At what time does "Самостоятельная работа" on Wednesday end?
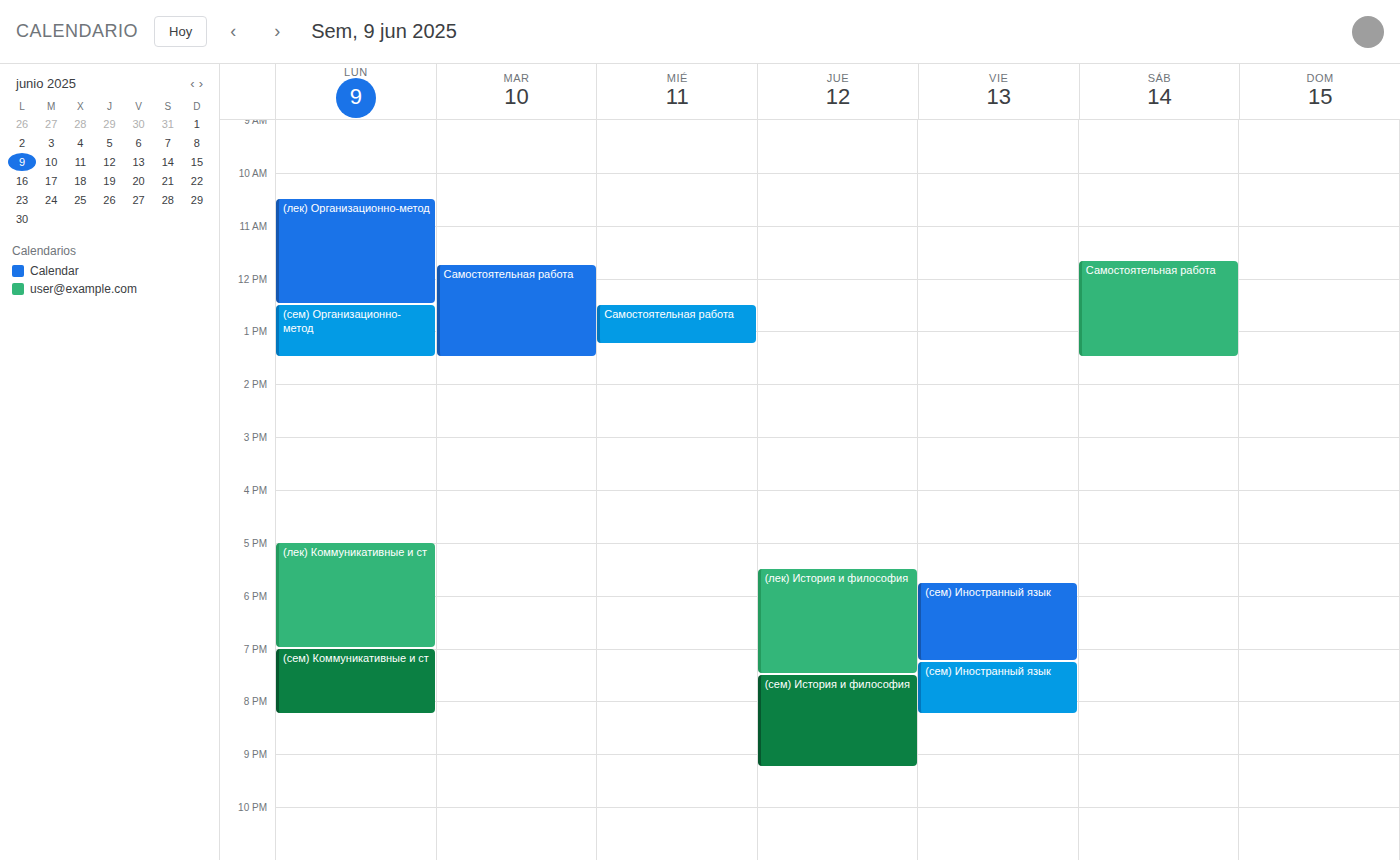
1:15 PM